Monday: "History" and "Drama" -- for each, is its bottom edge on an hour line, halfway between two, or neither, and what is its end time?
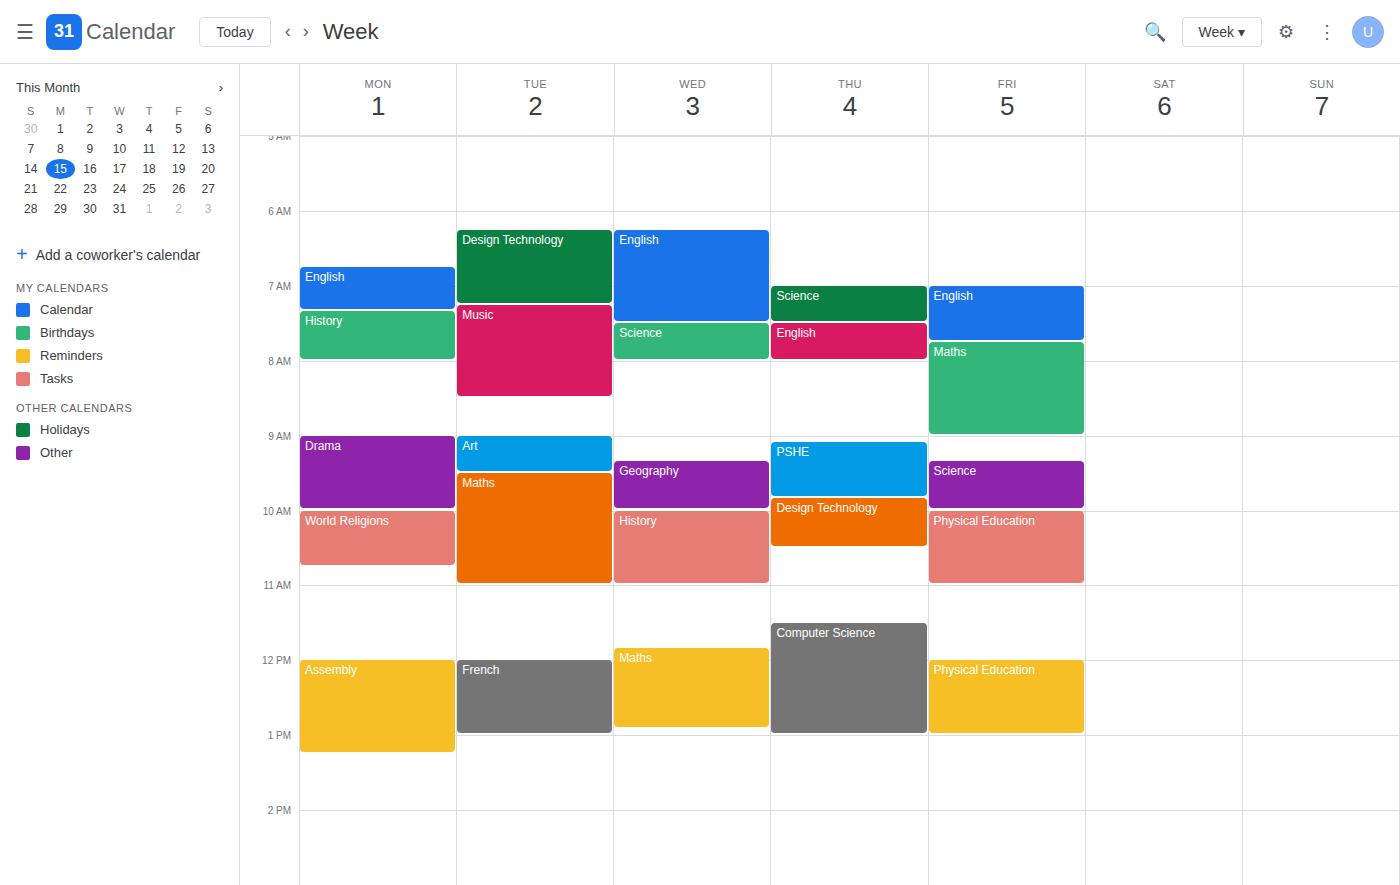
"History": 8:00 AM, exactly on the 8 AM line. "Drama": 10:00 AM, exactly on the 10 AM line.